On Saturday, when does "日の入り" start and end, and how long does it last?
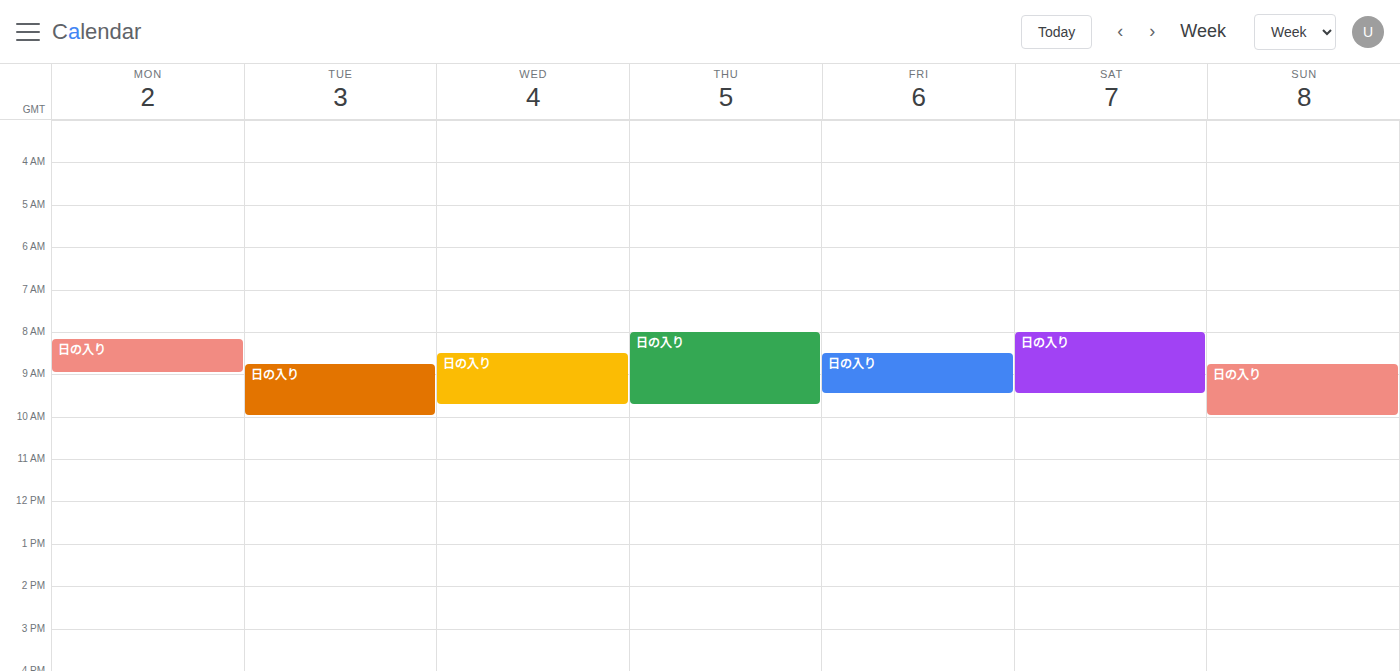
8:00 AM to 9:30 AM, 1 hour 30 minutes